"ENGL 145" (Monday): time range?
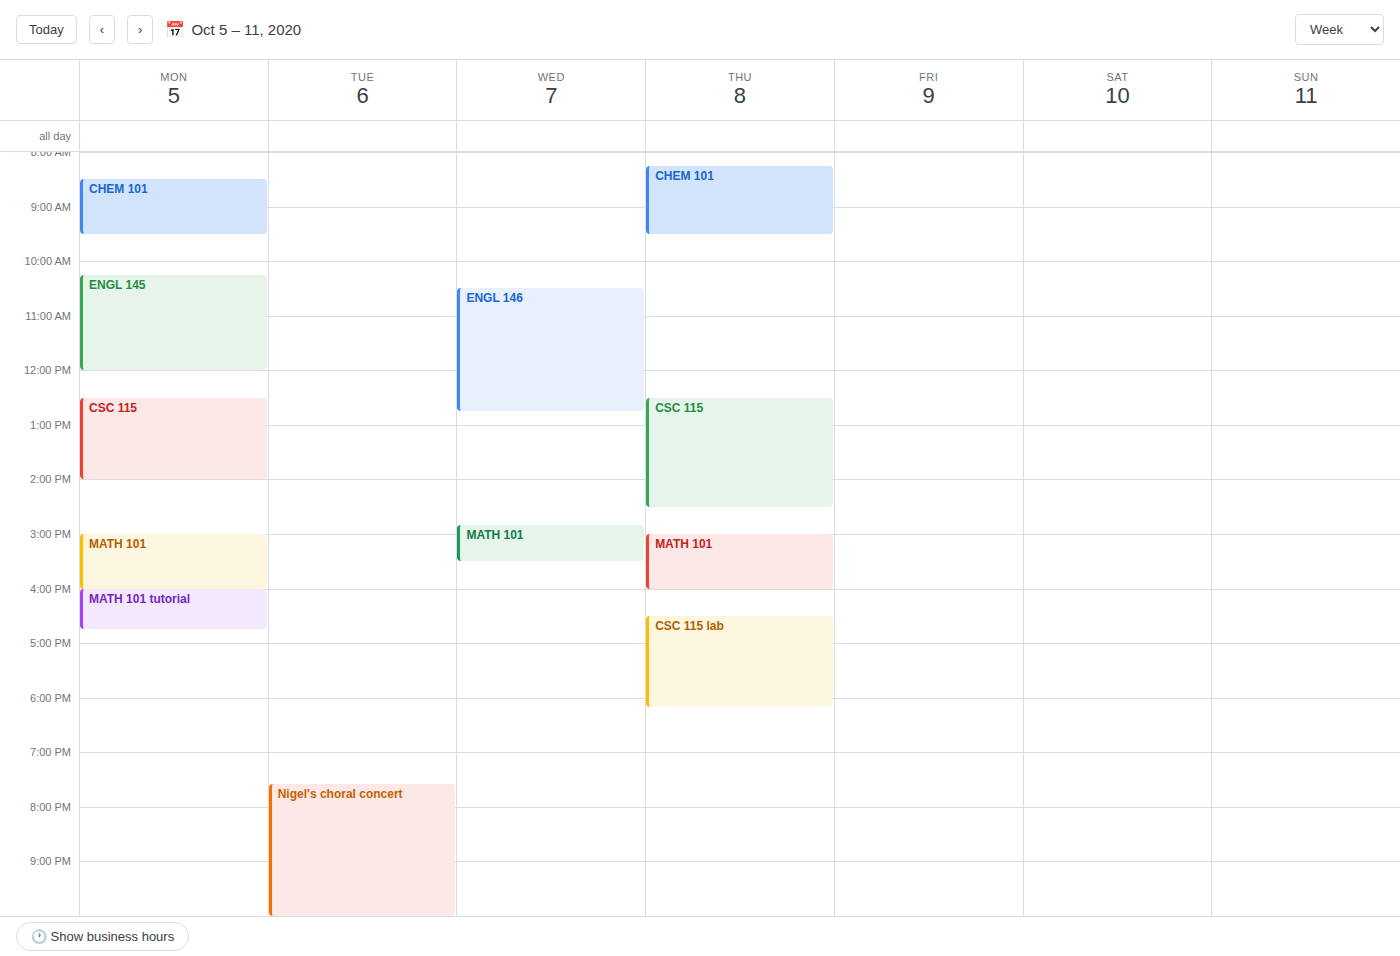
10:15 AM to 12:00 PM